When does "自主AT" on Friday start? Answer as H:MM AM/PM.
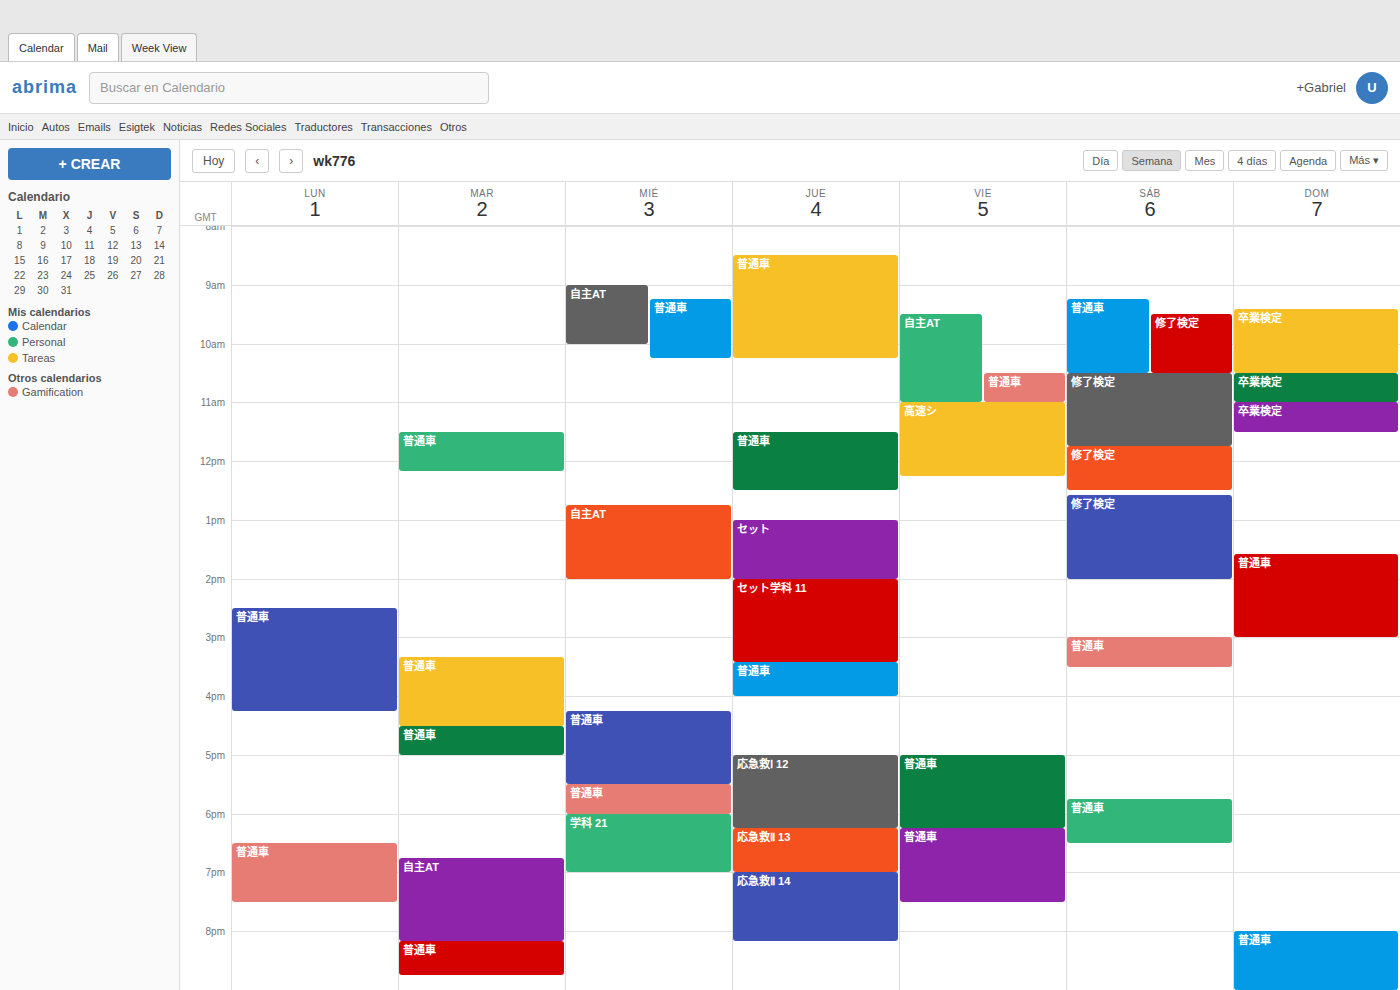
9:30 AM